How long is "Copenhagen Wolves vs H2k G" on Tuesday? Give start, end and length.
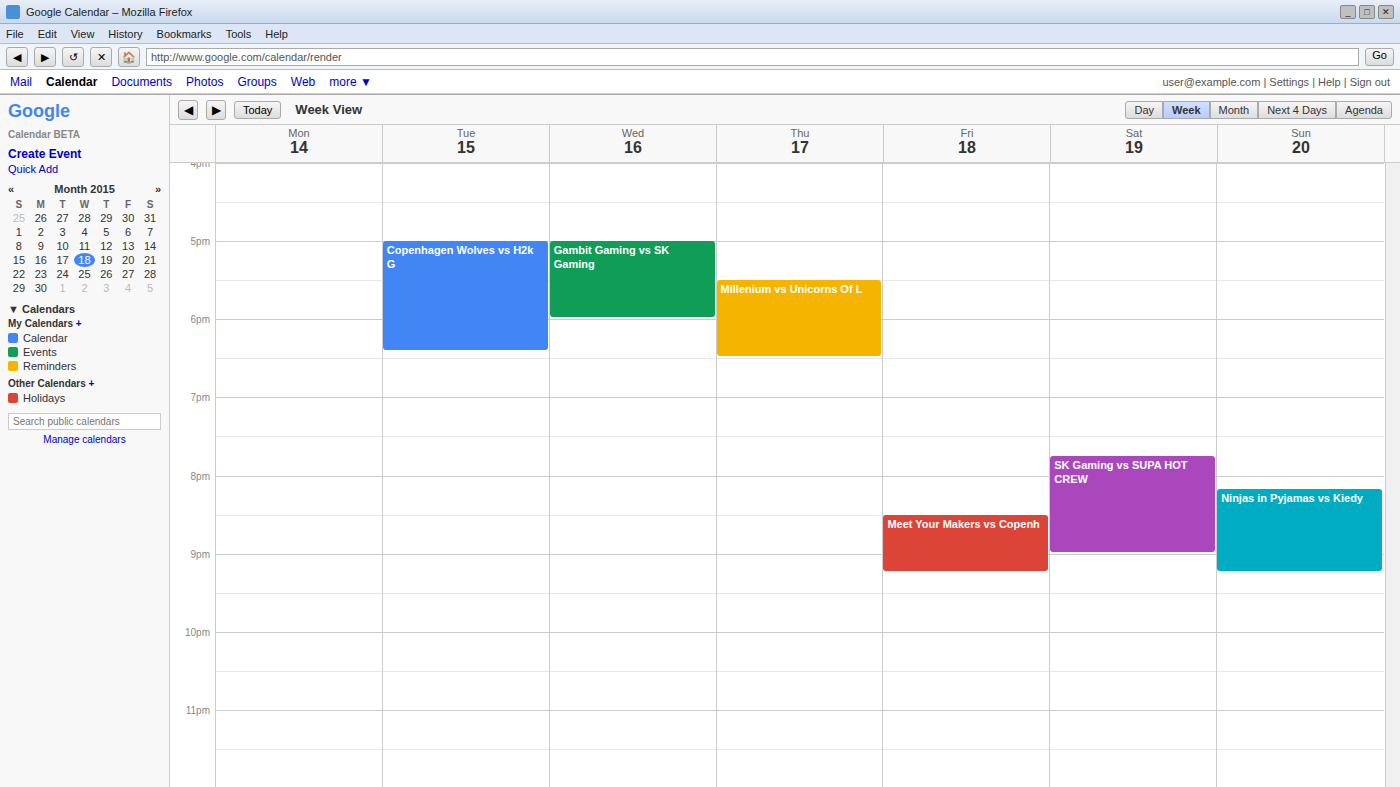
5:00 PM to 6:25 PM, 1 hour 25 minutes